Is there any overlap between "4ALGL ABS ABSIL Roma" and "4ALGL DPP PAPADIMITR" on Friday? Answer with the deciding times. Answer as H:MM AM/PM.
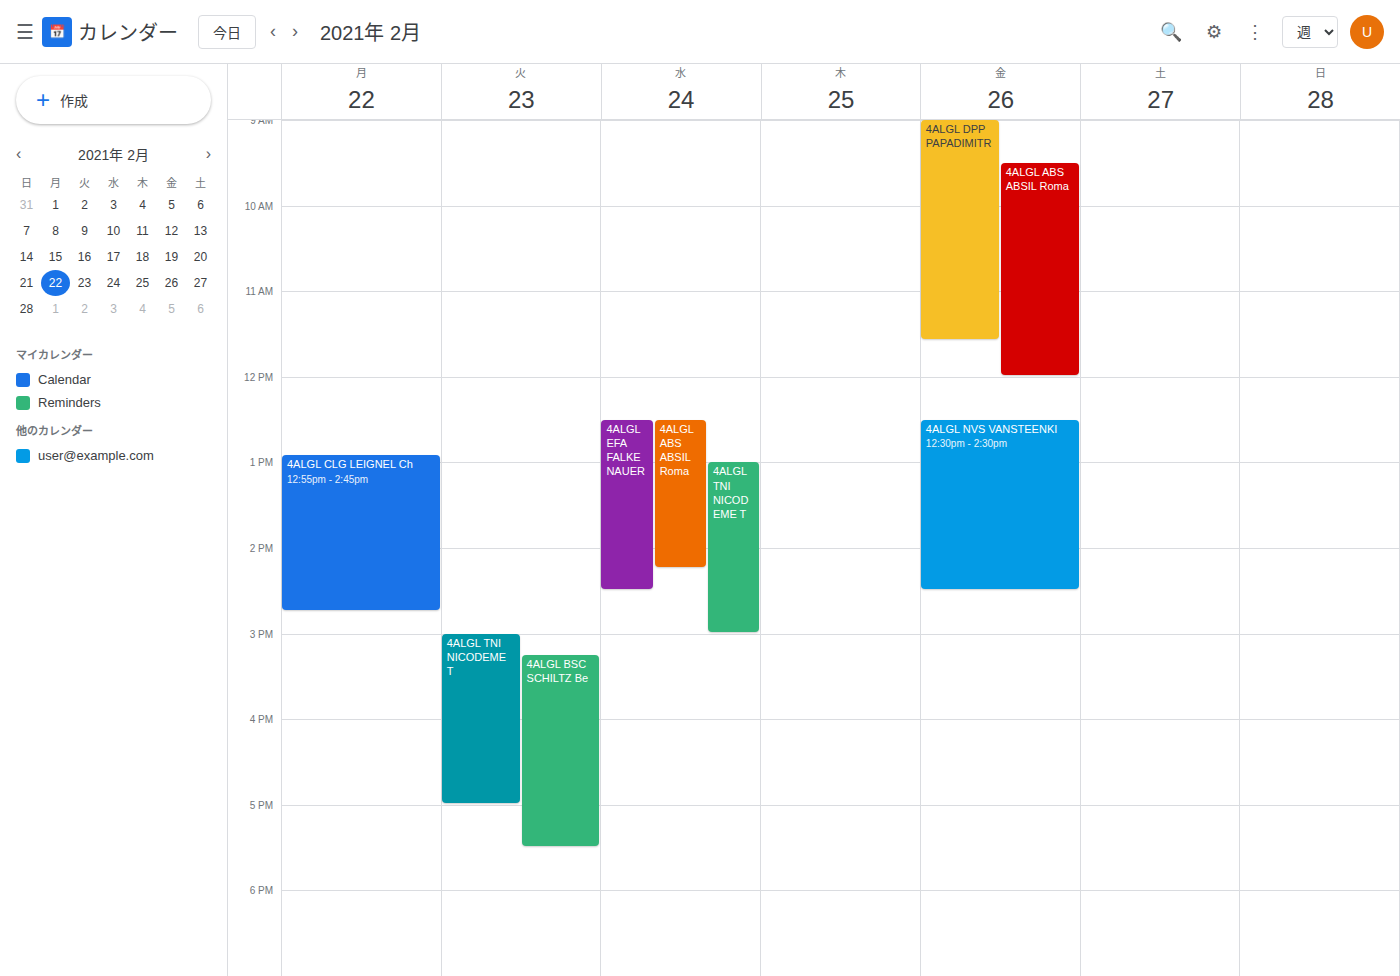
"4ALGL ABS ABSIL Roma" starts at 9:30 AM, before "4ALGL DPP PAPADIMITR" ends at 11:35 AM -- they overlap.